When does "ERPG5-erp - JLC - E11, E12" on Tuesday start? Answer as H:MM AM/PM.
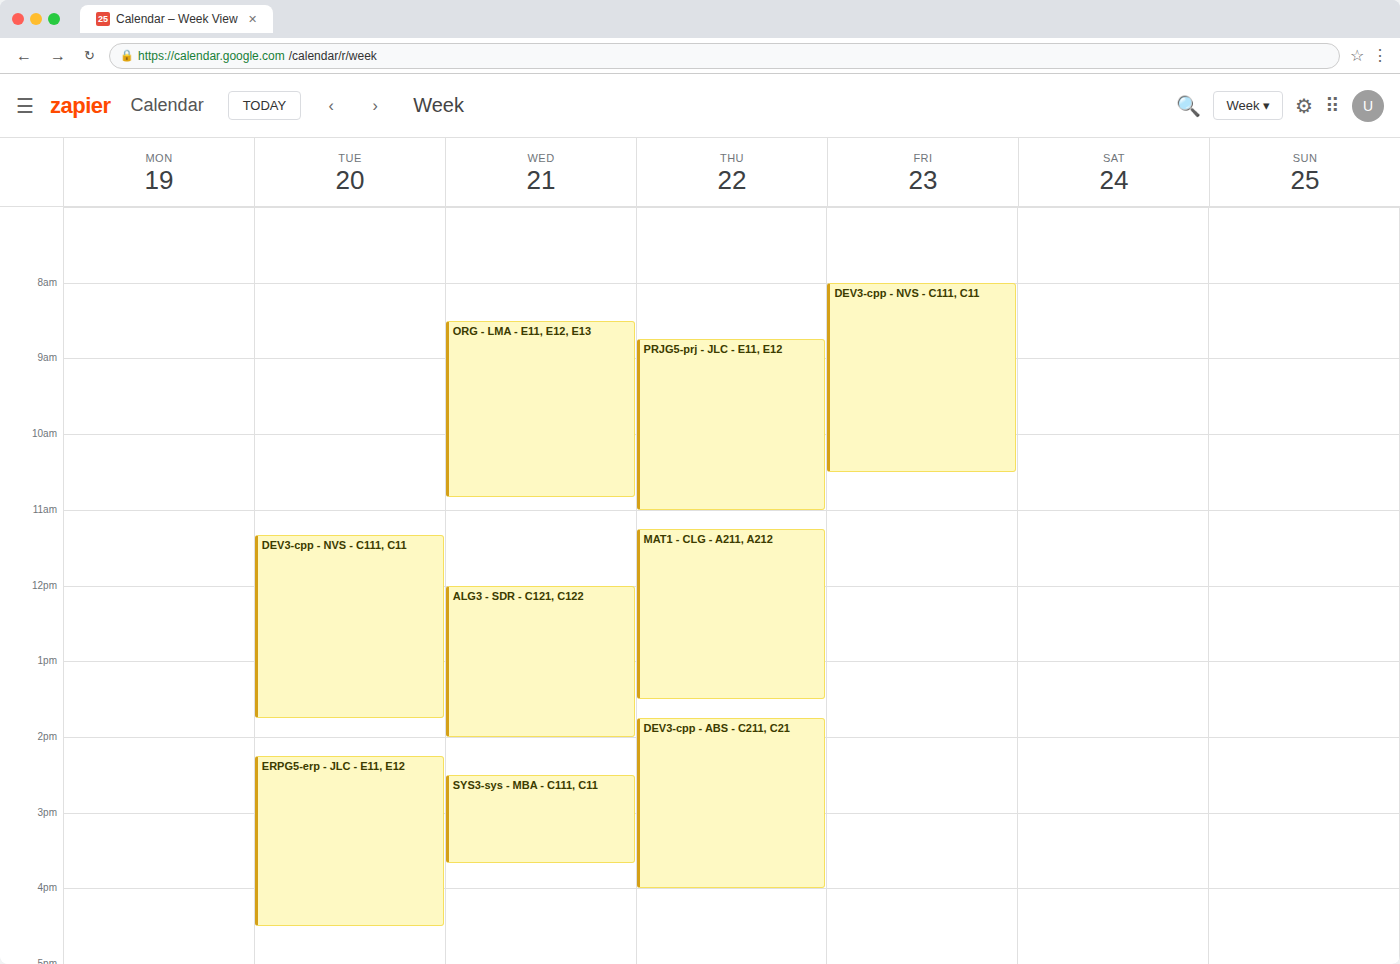
2:15 PM